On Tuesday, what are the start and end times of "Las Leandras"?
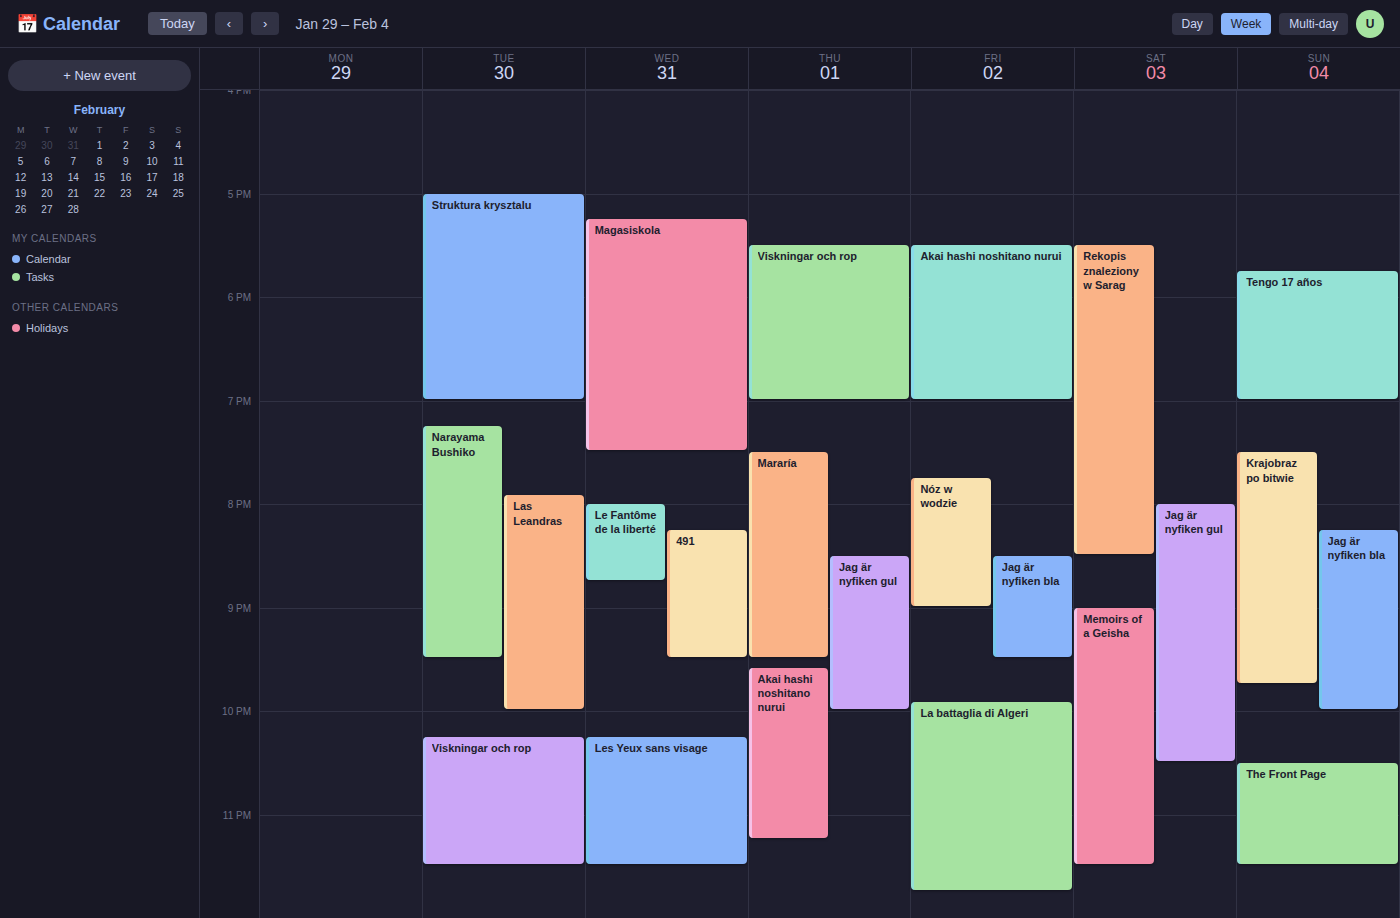
7:55 PM to 10:00 PM